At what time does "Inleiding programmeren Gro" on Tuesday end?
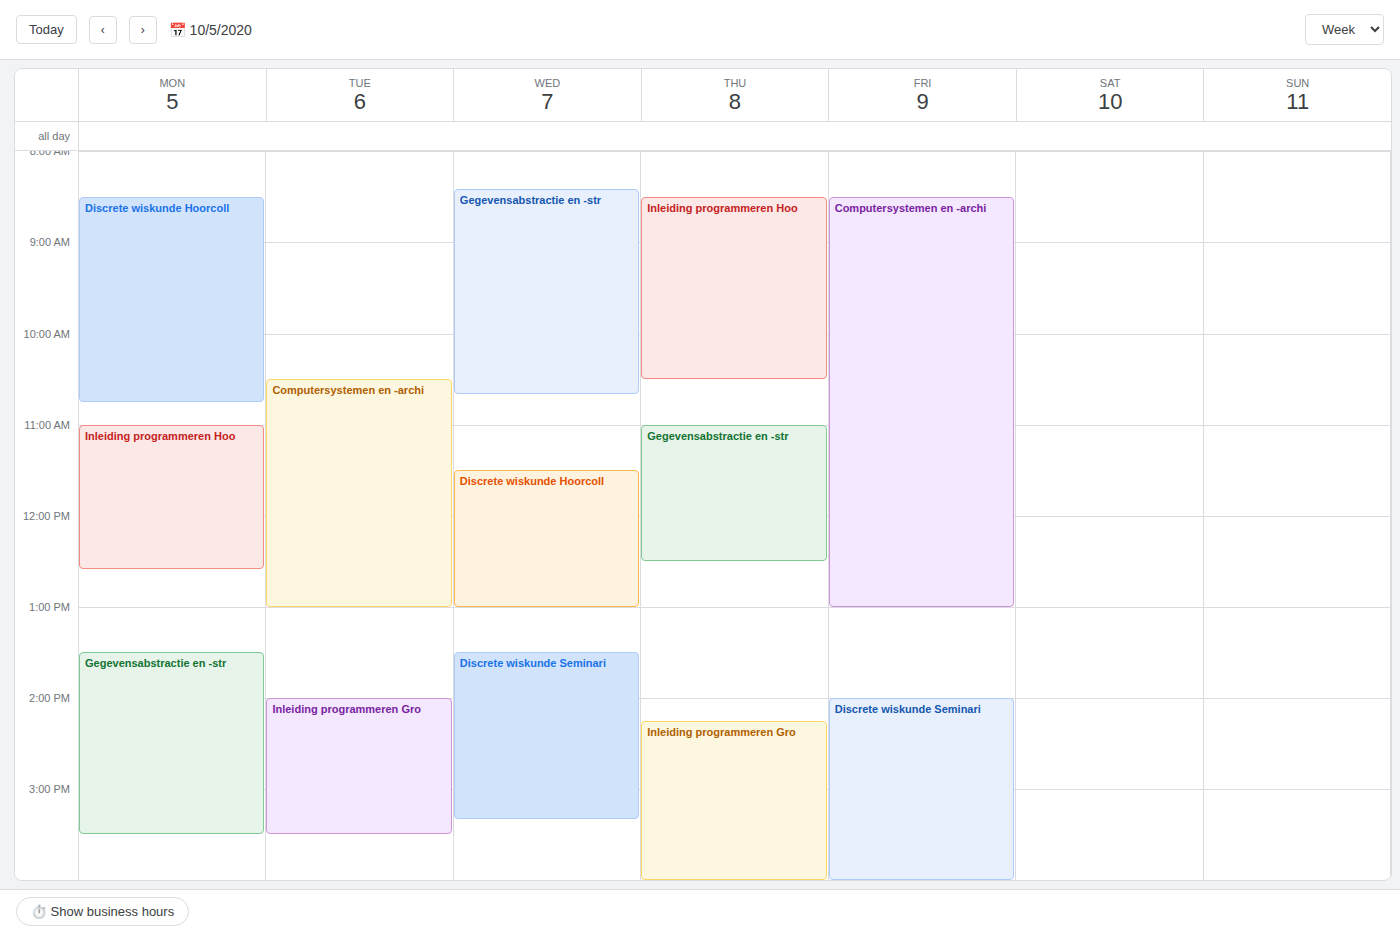
15:30